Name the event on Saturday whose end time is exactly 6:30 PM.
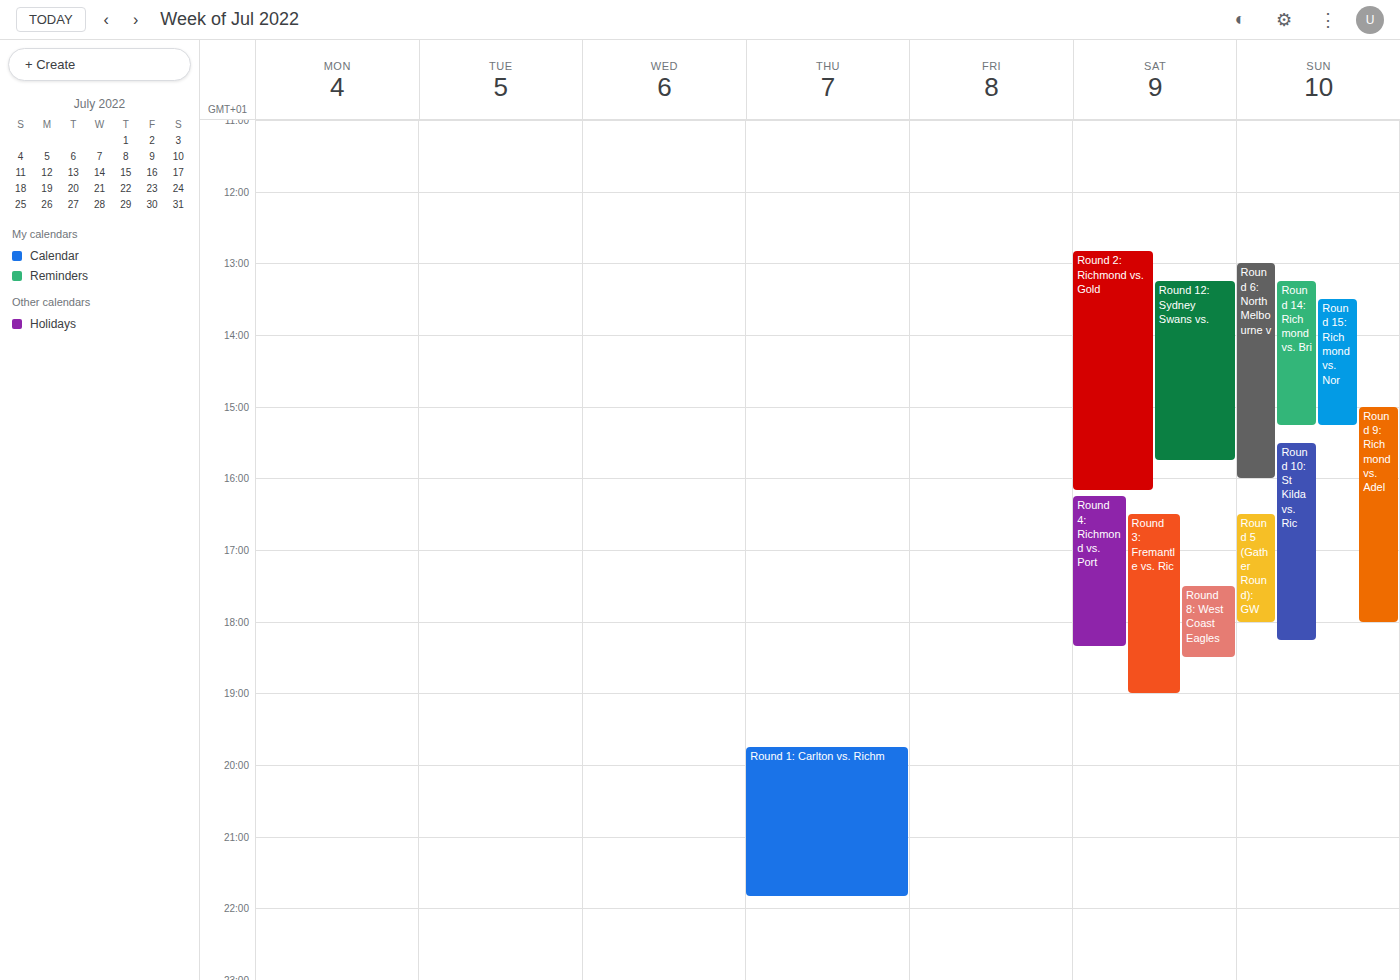
"Round 8: West Coast Eagles"